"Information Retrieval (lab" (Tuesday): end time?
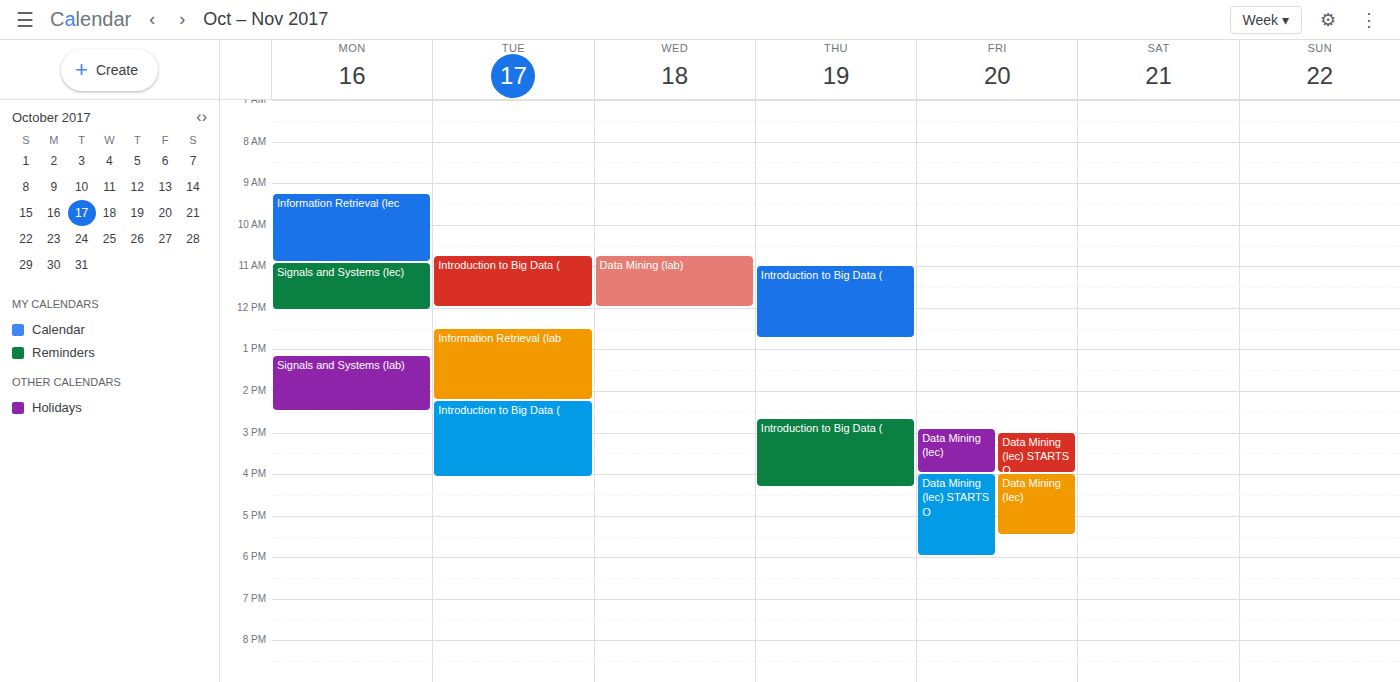
2:15 PM